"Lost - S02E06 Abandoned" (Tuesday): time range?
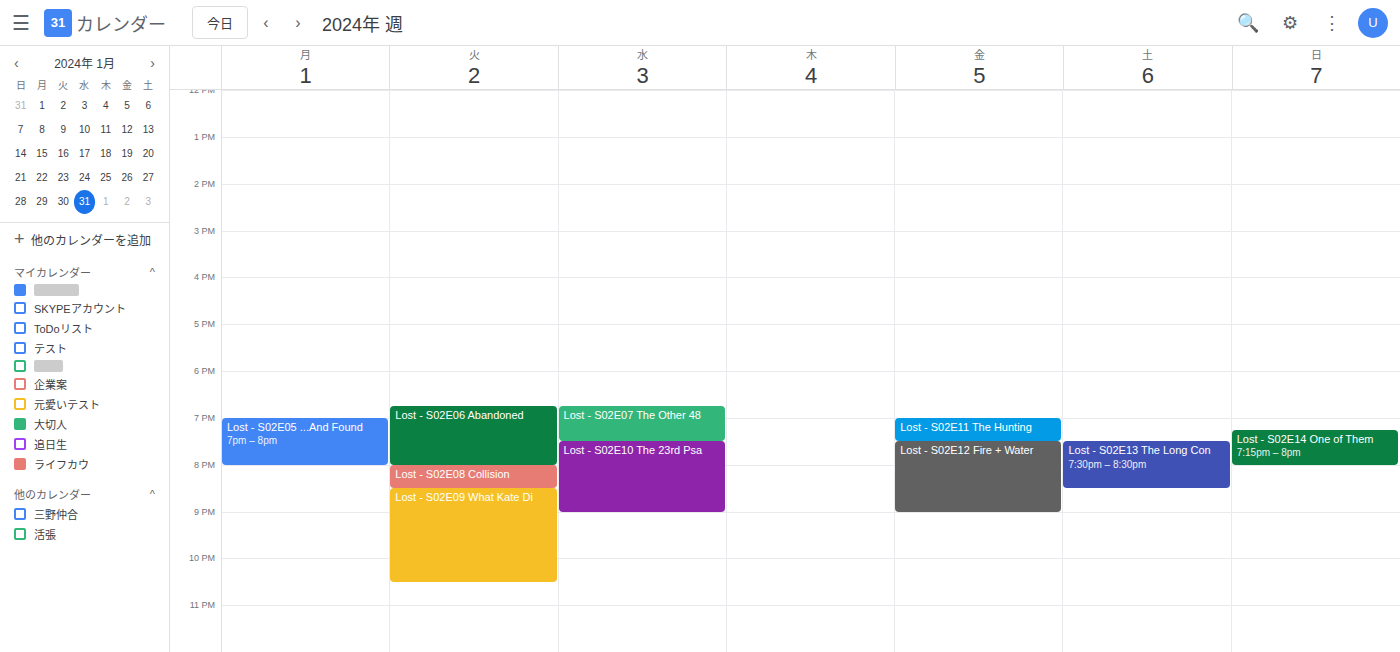
6:45 PM to 8:00 PM